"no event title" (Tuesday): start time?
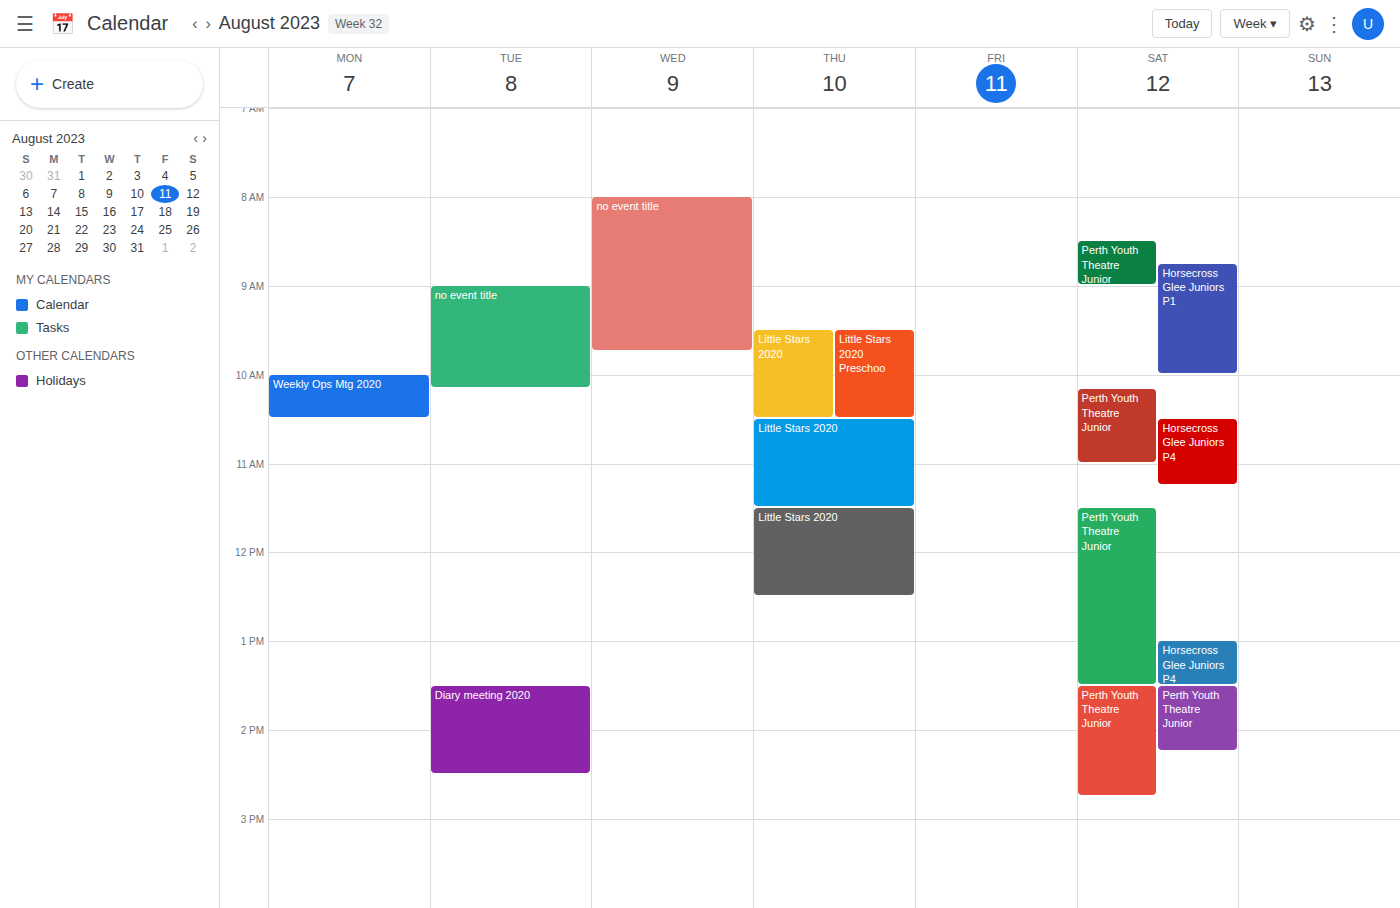
9:00 AM